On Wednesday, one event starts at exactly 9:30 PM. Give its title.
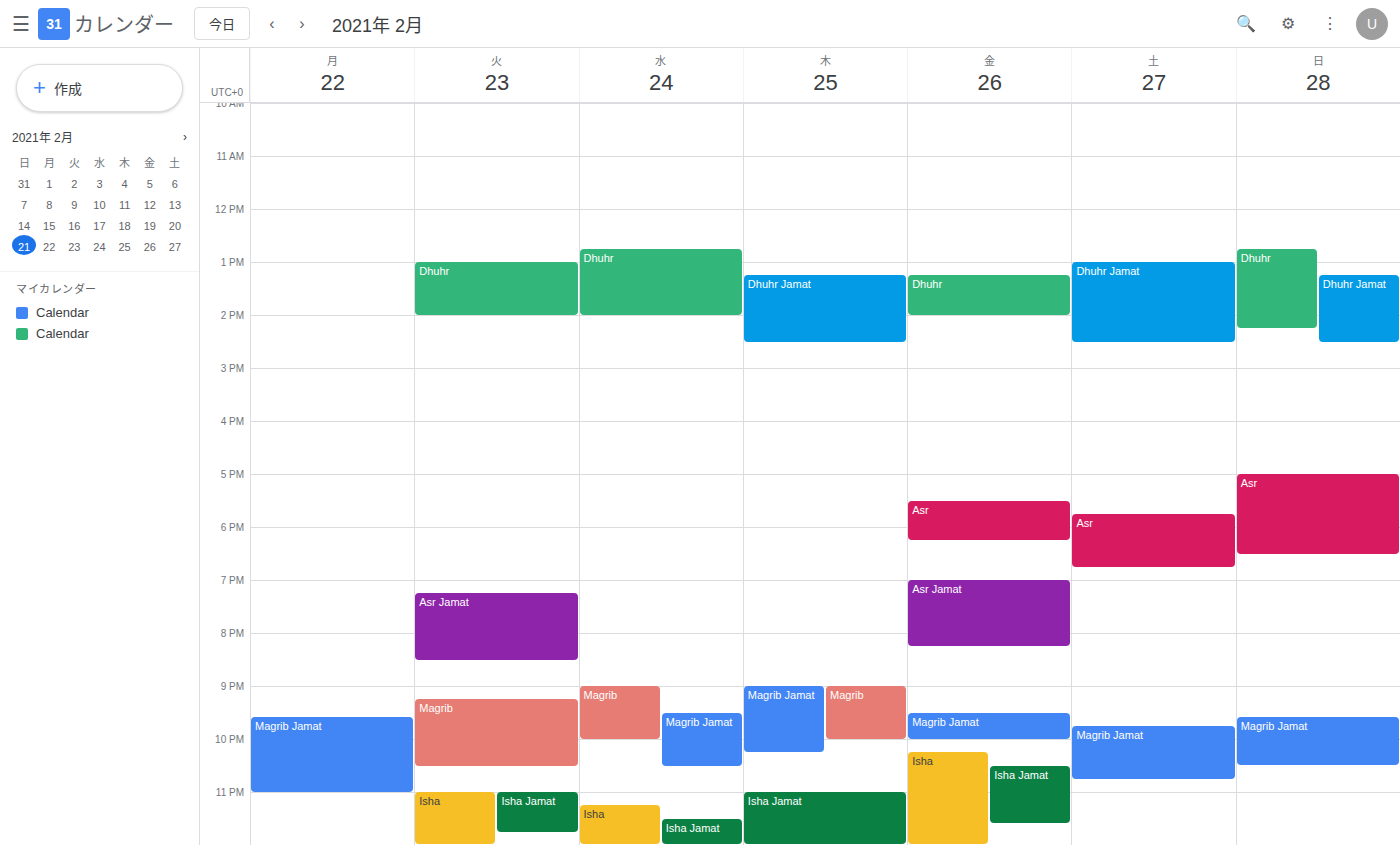
"Magrib Jamat"